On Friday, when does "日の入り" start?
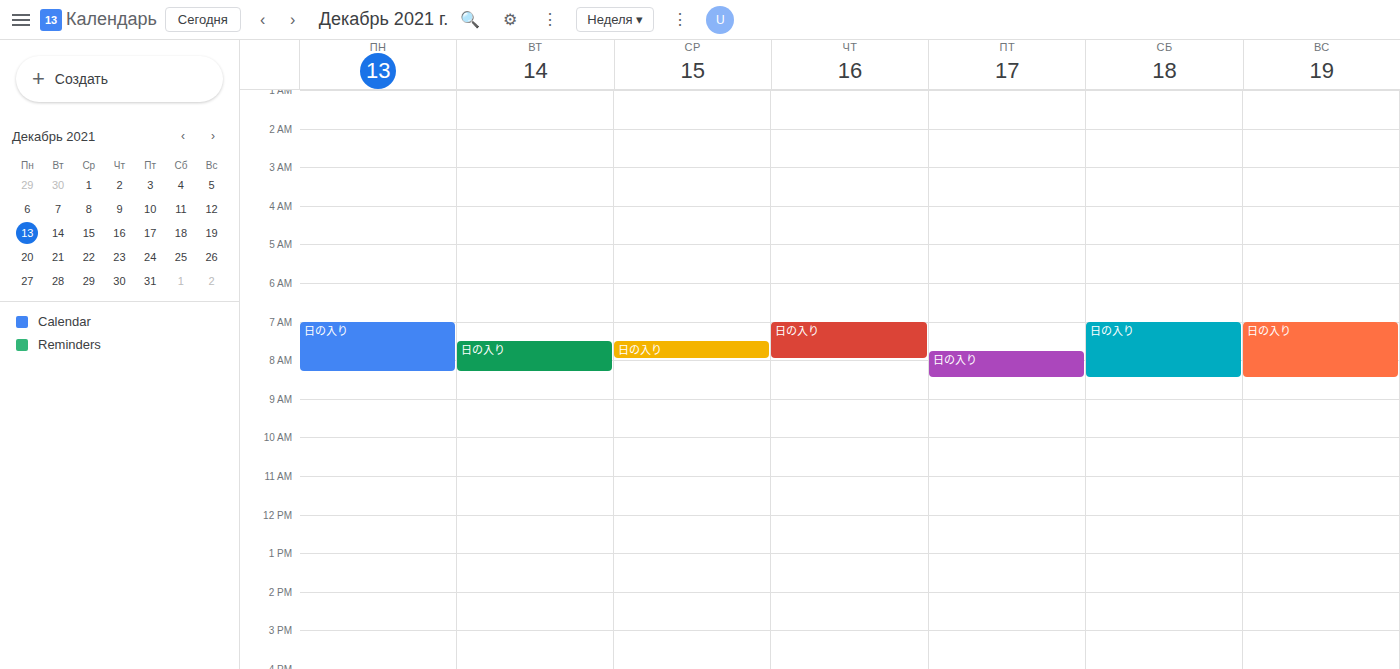
7:45 AM